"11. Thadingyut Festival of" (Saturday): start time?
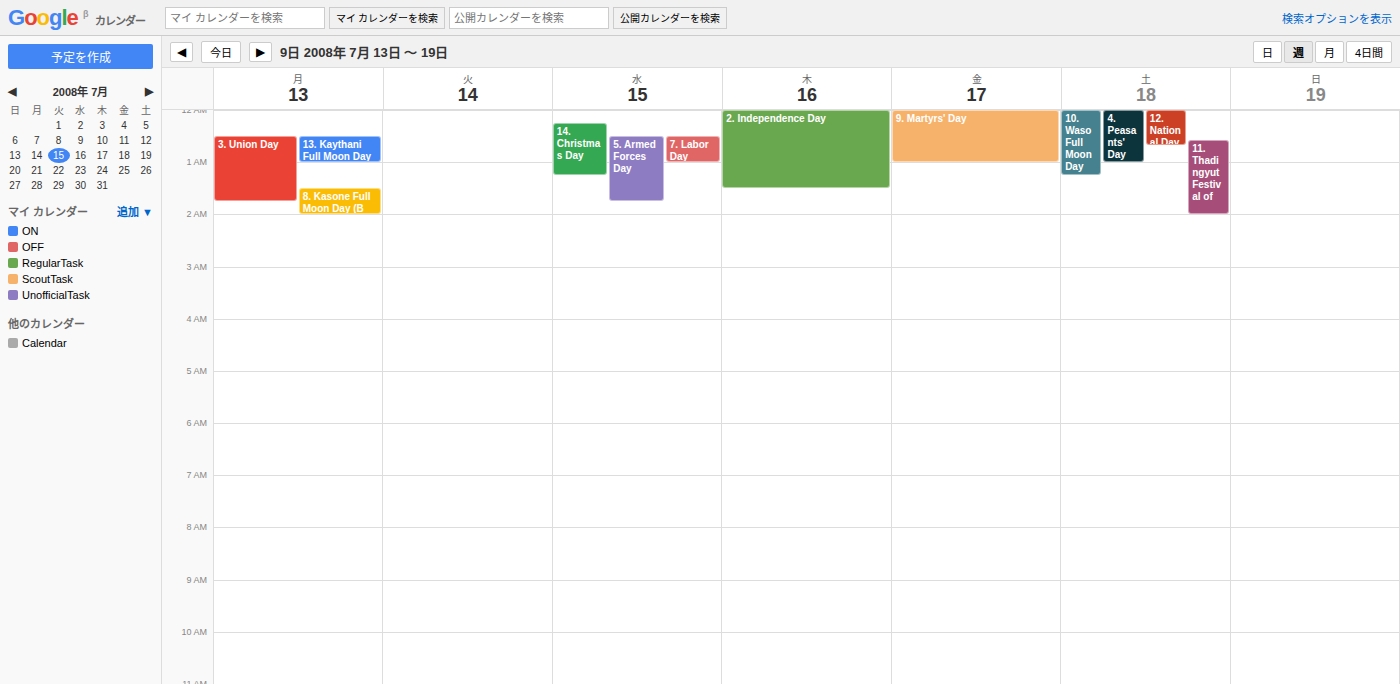
12:35 AM